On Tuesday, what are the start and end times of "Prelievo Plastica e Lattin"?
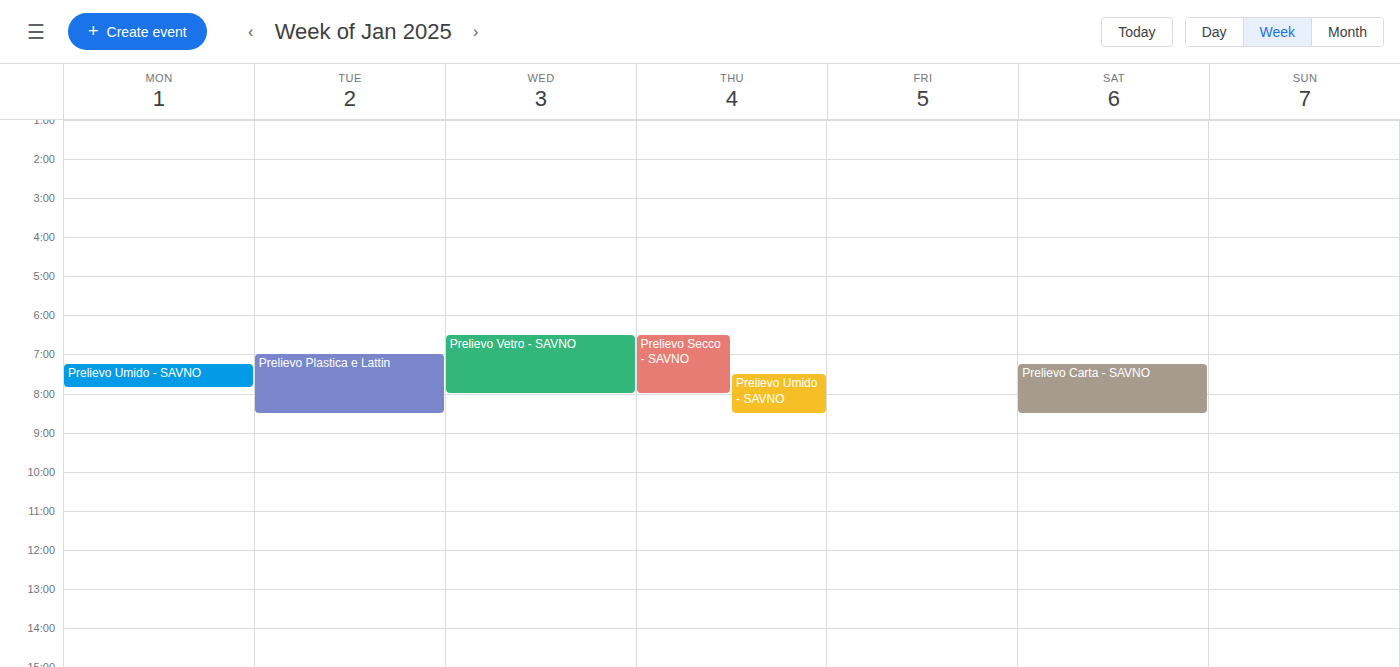
7:00 AM to 8:30 AM